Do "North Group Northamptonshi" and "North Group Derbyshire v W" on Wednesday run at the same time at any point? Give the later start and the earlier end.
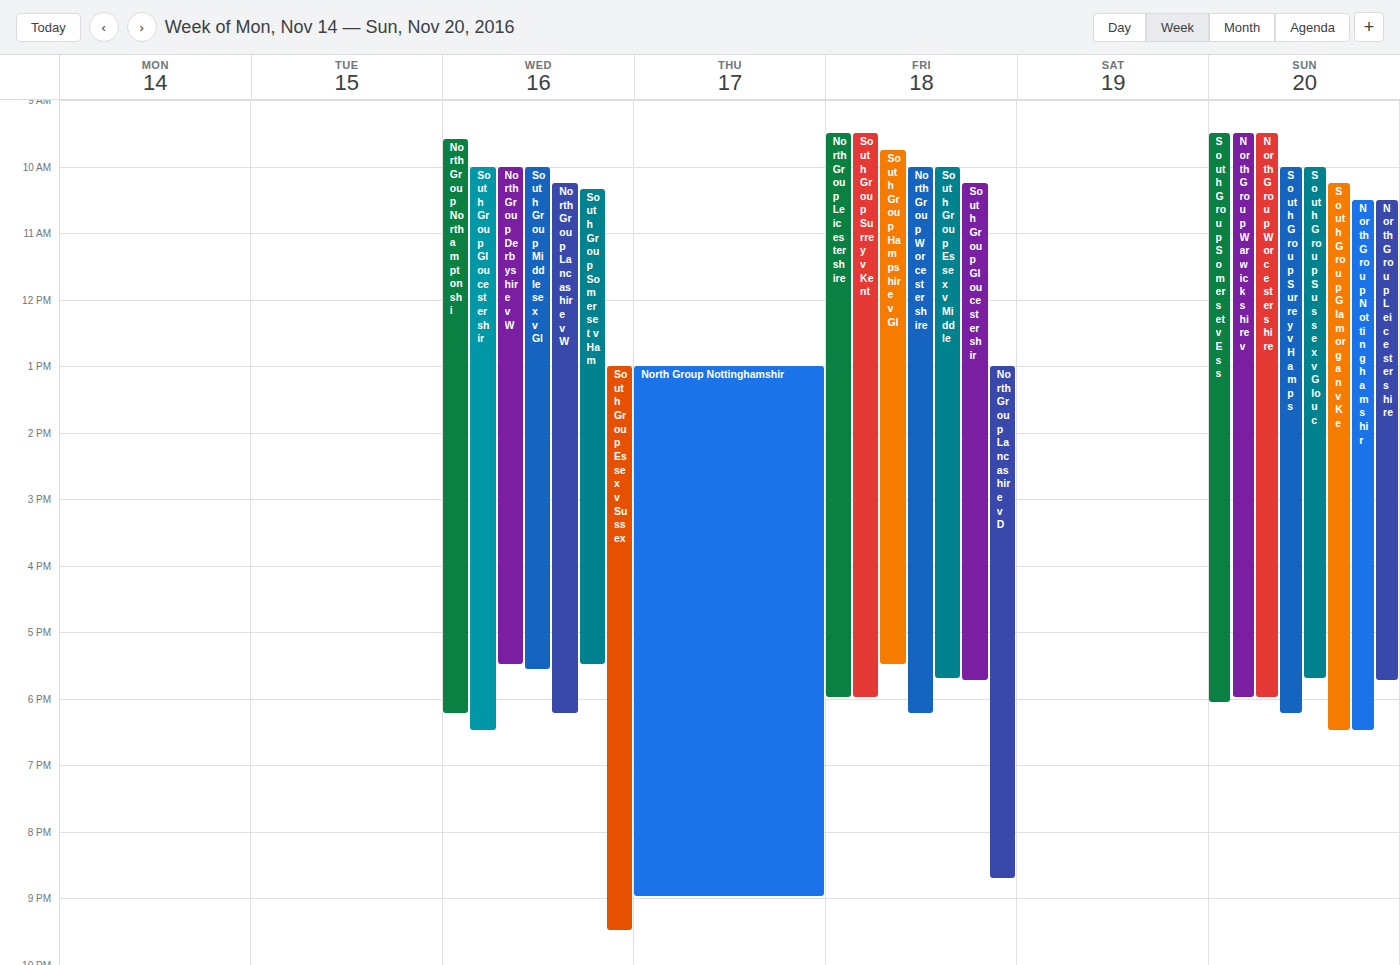
"North Group Derbyshire v W" runs 10:00 AM to 5:30 PM, inside "North Group Northamptonshi" -- they overlap.